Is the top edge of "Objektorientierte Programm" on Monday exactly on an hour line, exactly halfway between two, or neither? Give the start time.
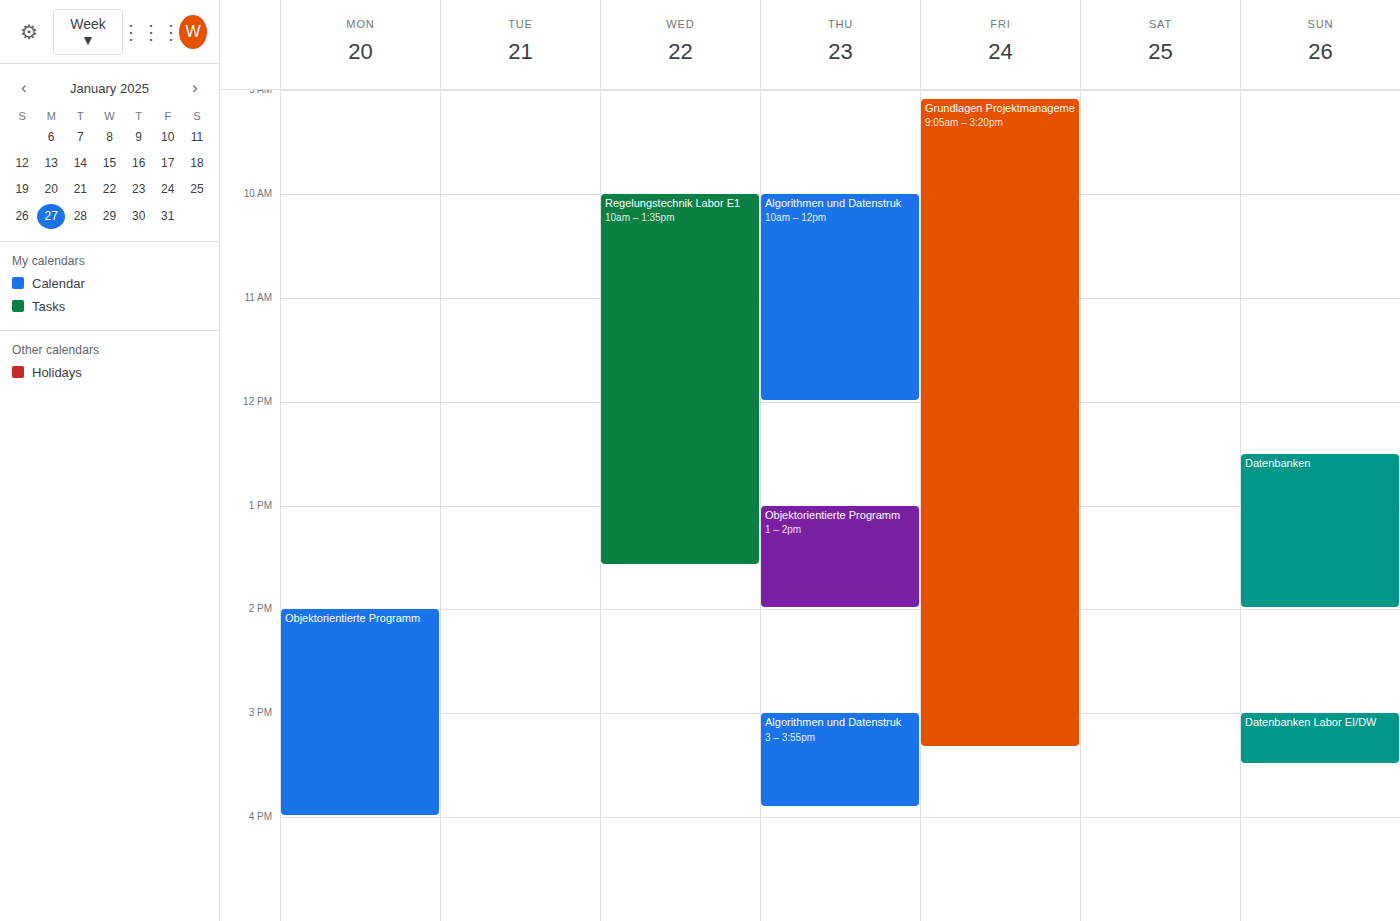
2:00 PM -- exactly on the 2 PM line.